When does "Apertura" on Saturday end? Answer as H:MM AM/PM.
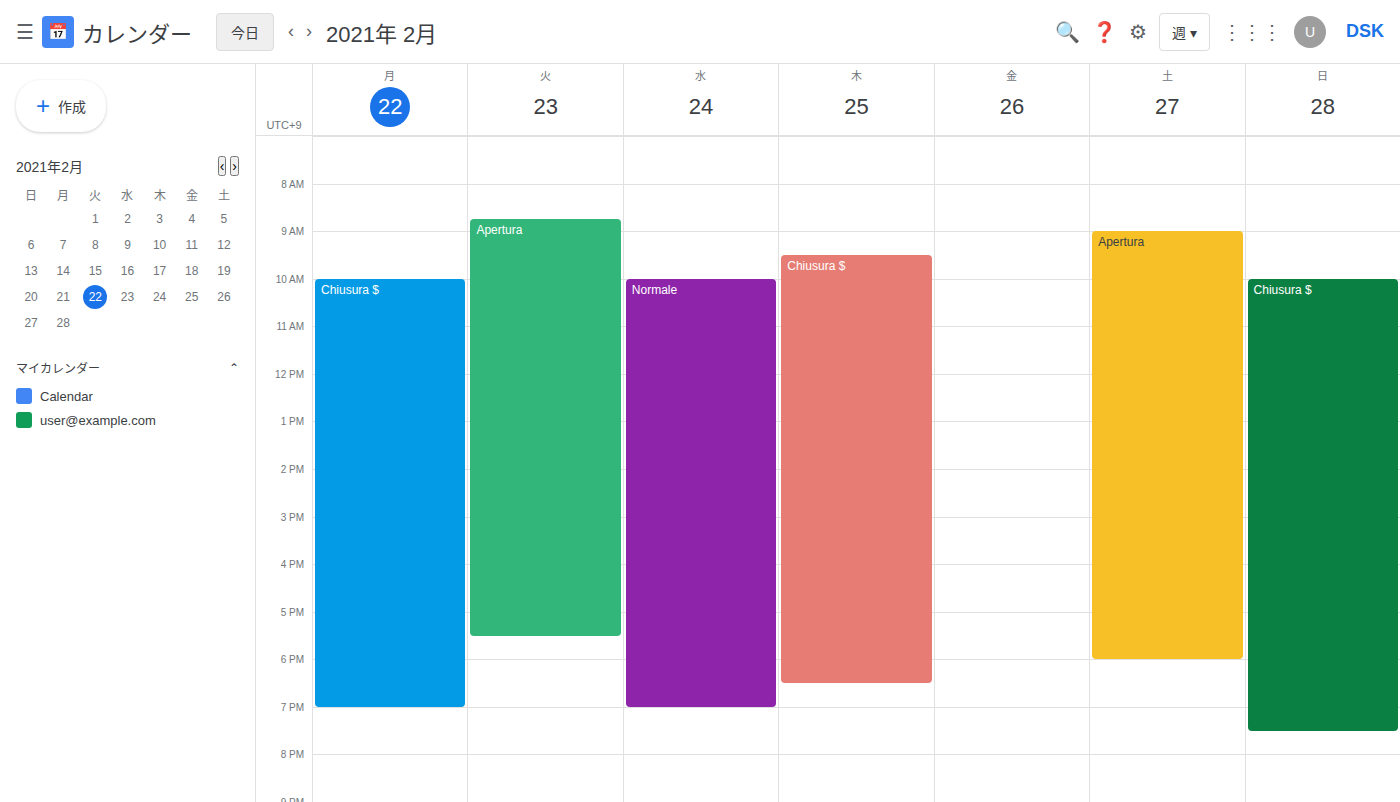
6:00 PM